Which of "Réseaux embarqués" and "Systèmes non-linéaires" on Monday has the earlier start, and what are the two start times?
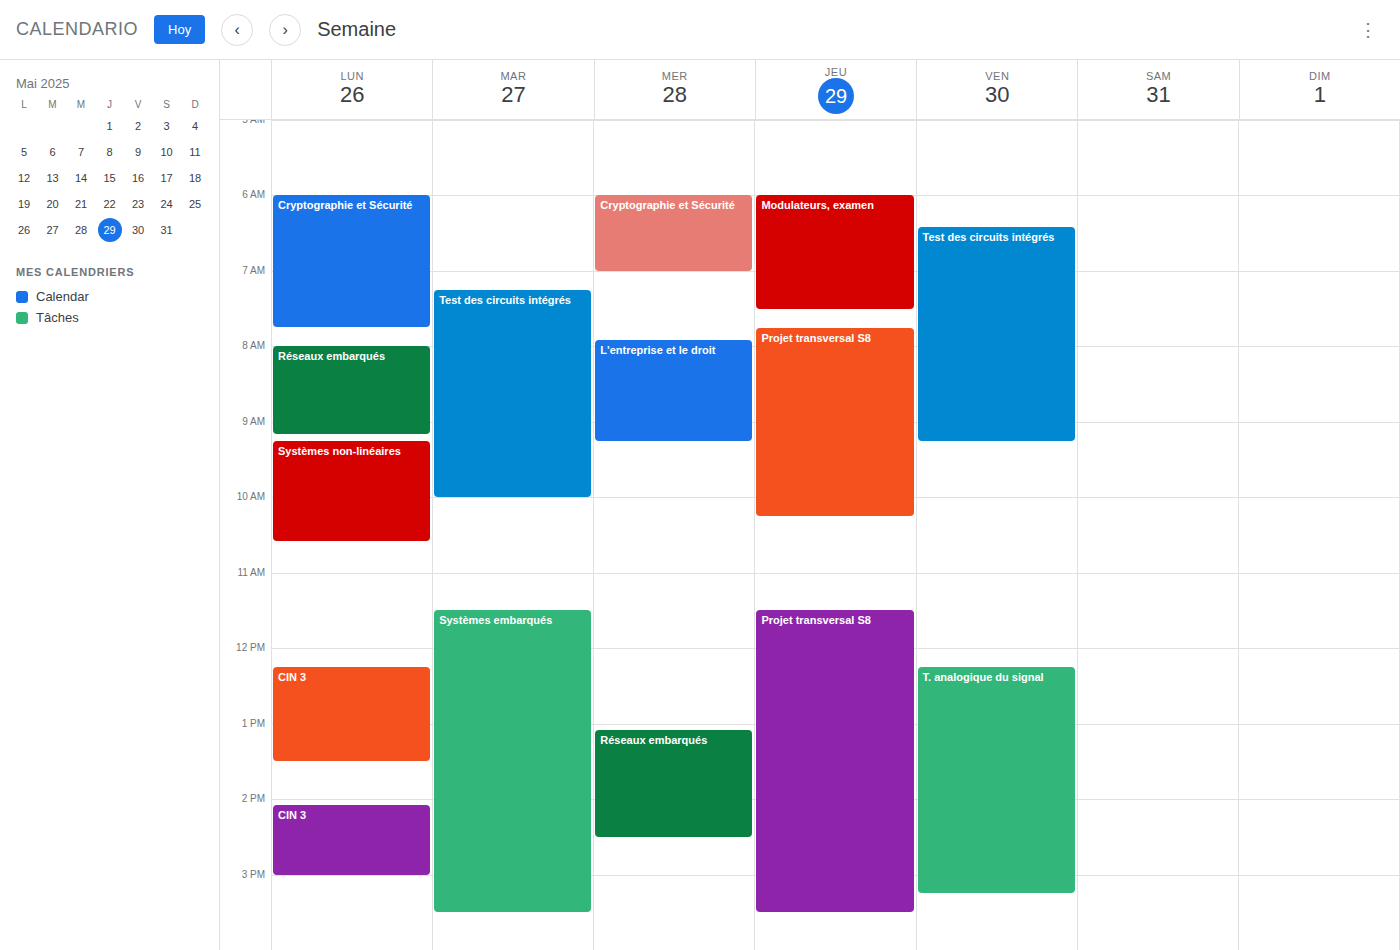
"Réseaux embarqués" 8:00 AM; "Systèmes non-linéaires" 9:15 AM.